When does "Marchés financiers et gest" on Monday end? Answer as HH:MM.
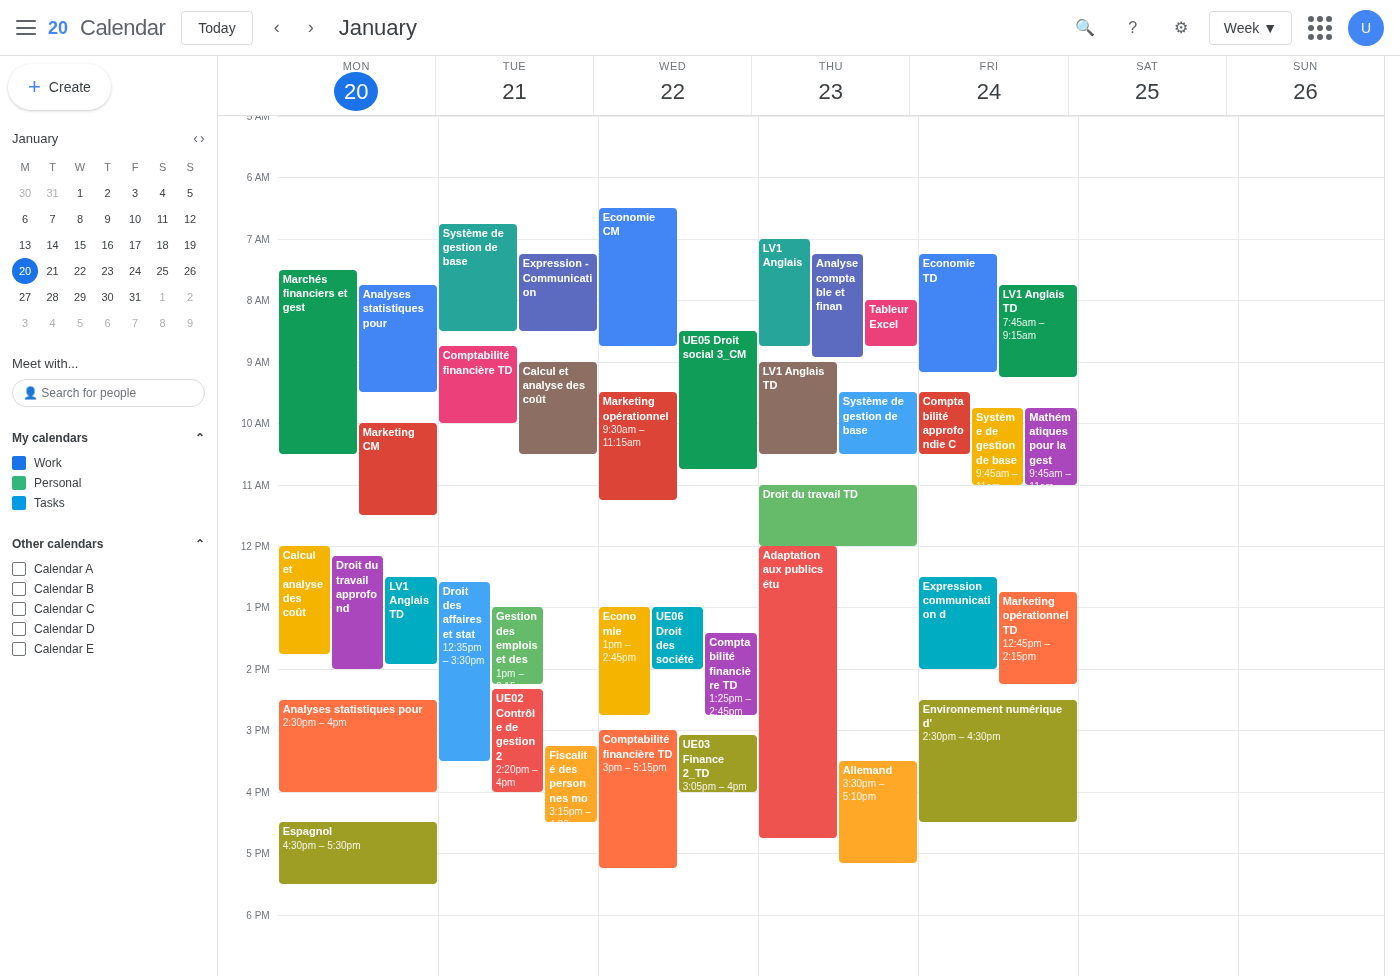
10:30